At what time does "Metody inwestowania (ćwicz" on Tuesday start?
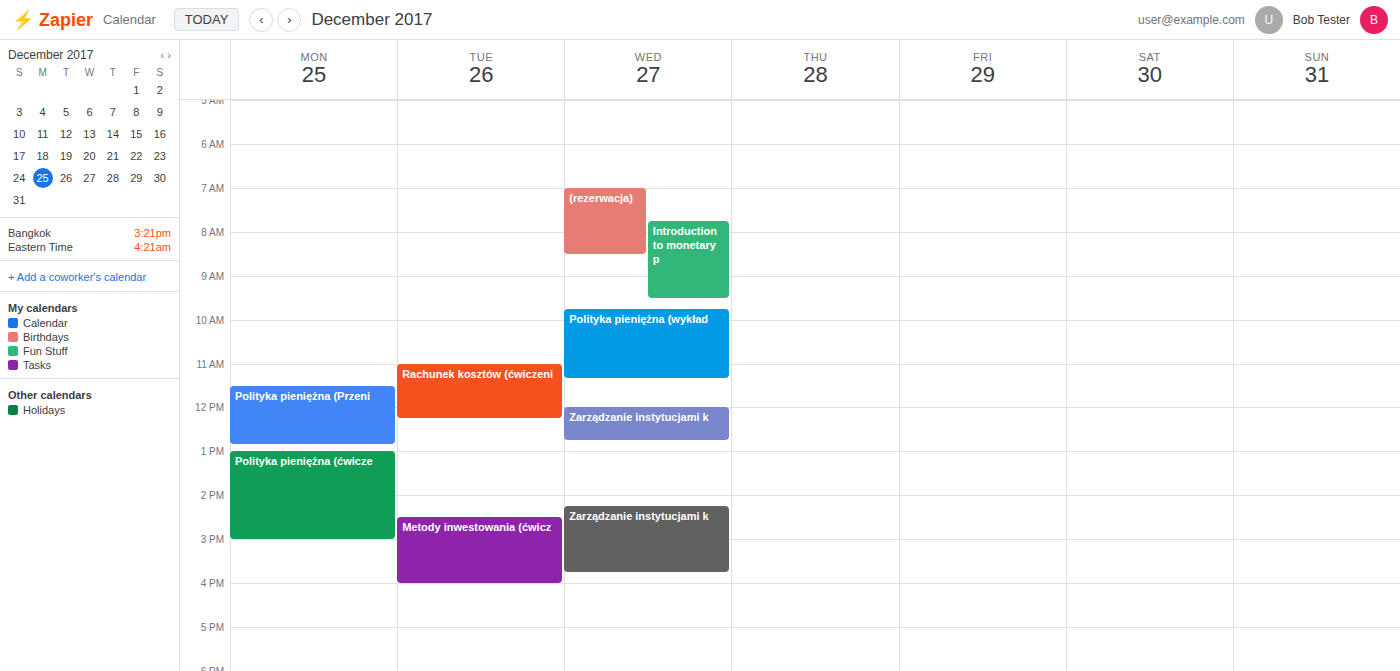
2:30 PM